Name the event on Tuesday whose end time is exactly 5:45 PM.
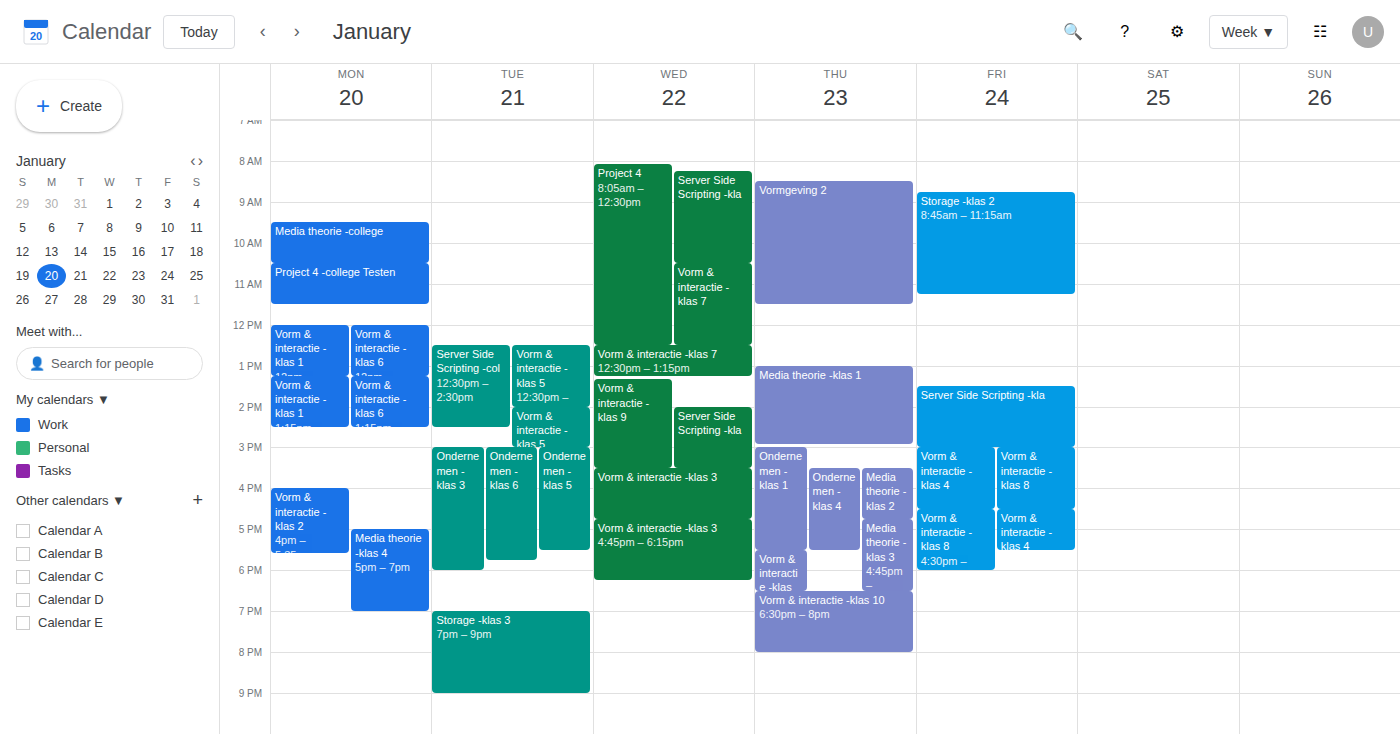
"Ondernemen -klas 6"